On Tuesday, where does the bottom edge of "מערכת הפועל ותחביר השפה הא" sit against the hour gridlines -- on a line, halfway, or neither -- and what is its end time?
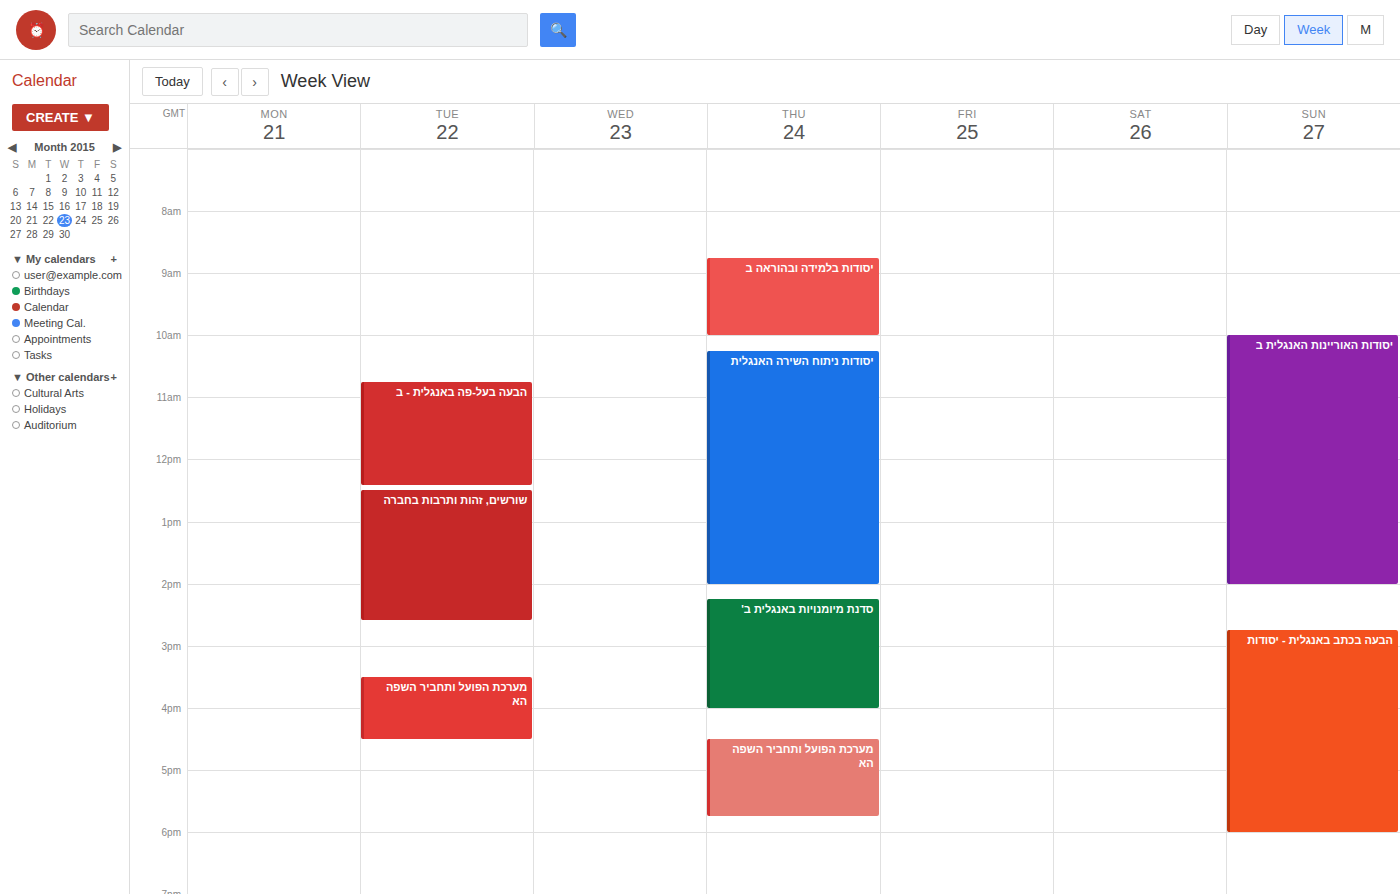
4:30 PM -- halfway between the 4 PM and 5 PM lines.